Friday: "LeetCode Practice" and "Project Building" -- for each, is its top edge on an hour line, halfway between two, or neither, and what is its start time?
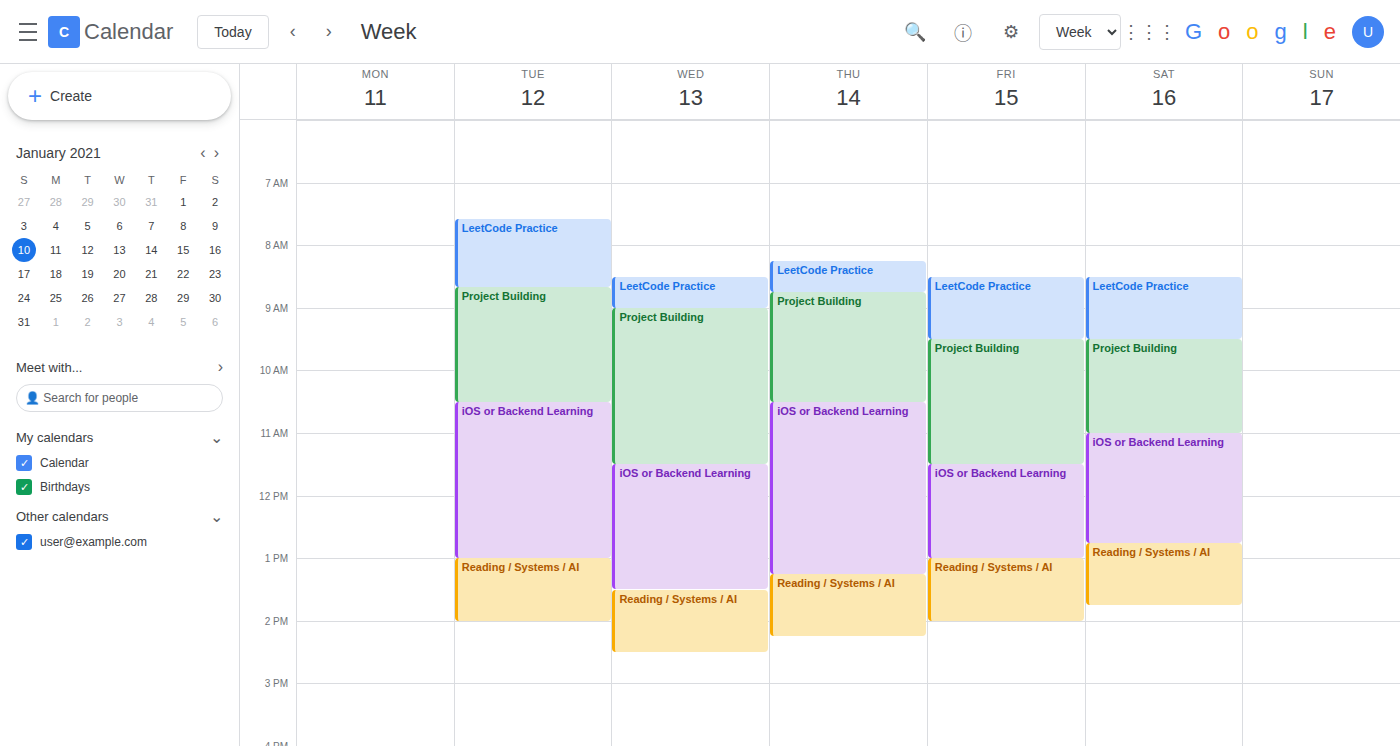
"LeetCode Practice": 8:30 AM, halfway between the 8 AM and 9 AM lines. "Project Building": 9:30 AM, halfway between the 9 AM and 10 AM lines.